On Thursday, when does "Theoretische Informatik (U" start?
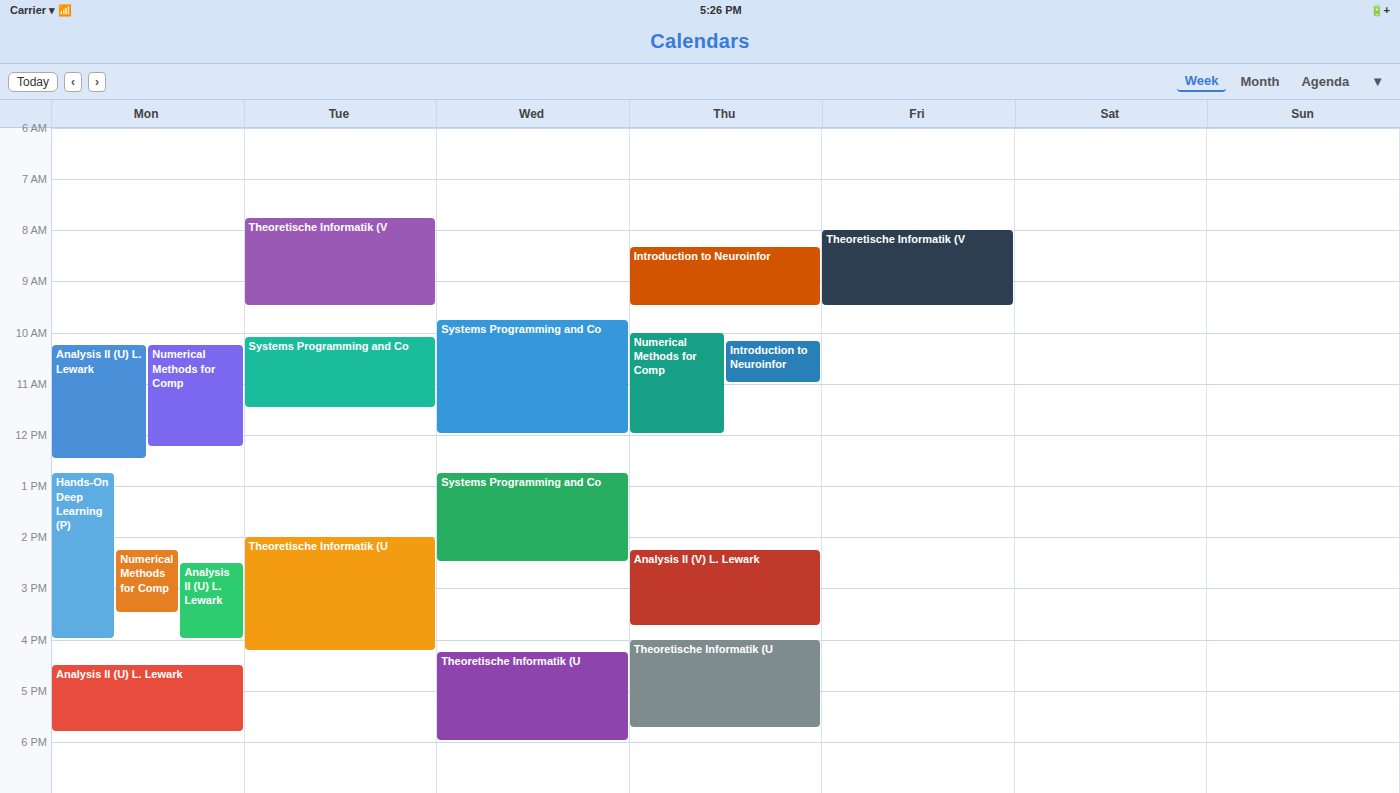
4:00 PM